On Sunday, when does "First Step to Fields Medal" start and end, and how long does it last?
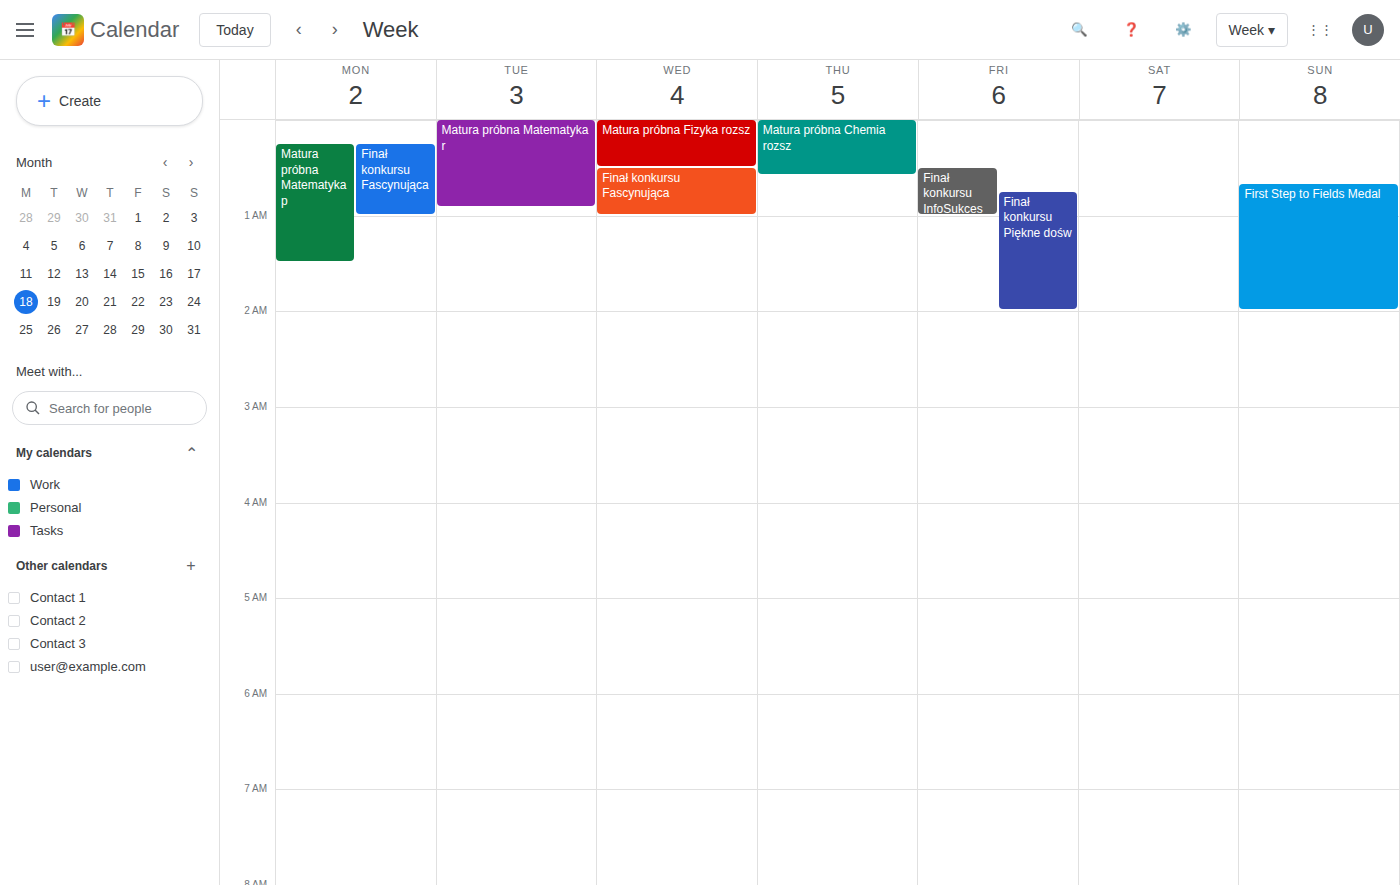
12:40 AM to 2:00 AM, 1 hour 20 minutes